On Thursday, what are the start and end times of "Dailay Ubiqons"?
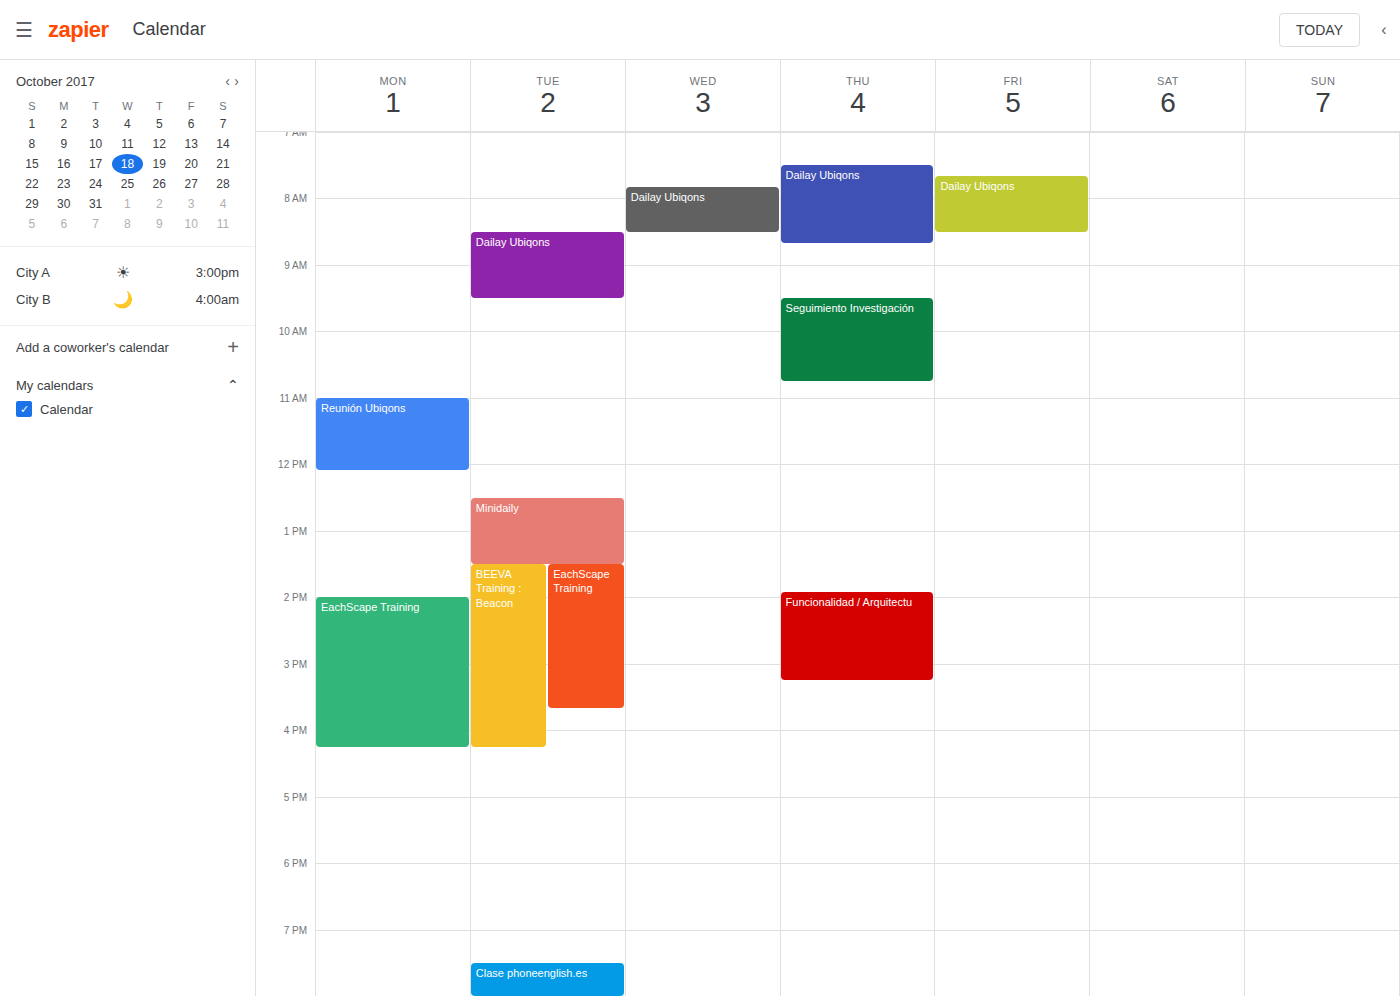
7:30 AM to 8:40 AM